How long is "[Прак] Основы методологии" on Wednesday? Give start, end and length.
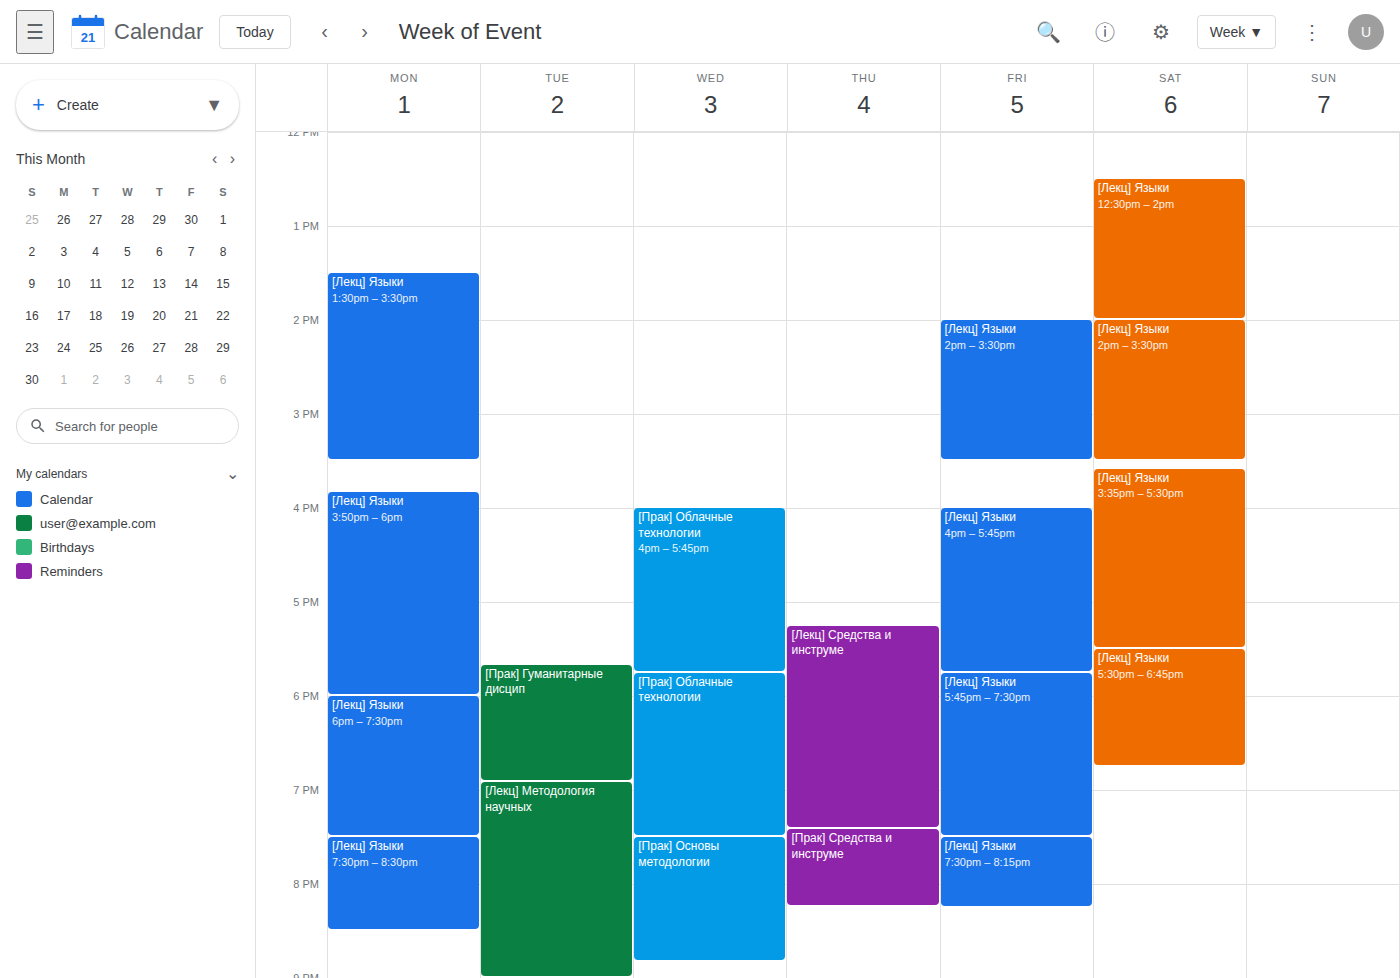
7:30 PM to 8:50 PM, 1 hour 20 minutes